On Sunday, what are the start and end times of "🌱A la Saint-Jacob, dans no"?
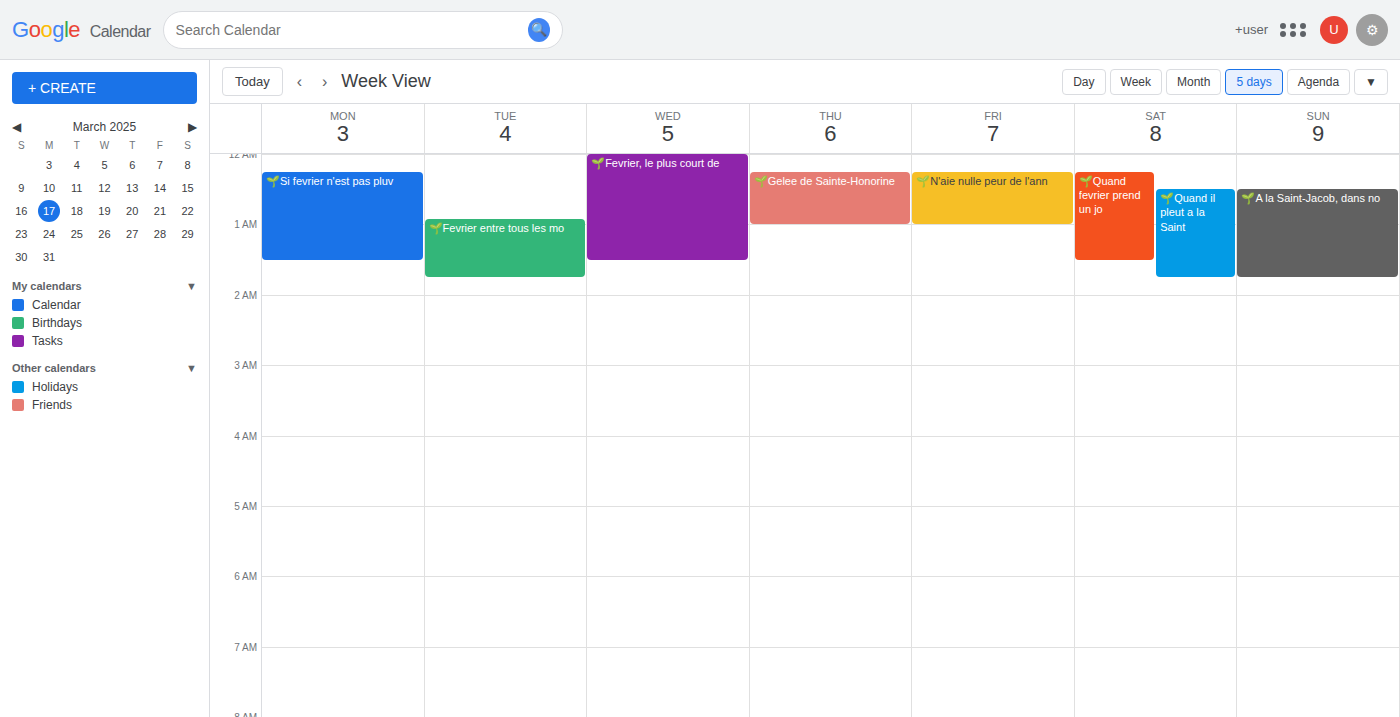
00:30 to 01:45